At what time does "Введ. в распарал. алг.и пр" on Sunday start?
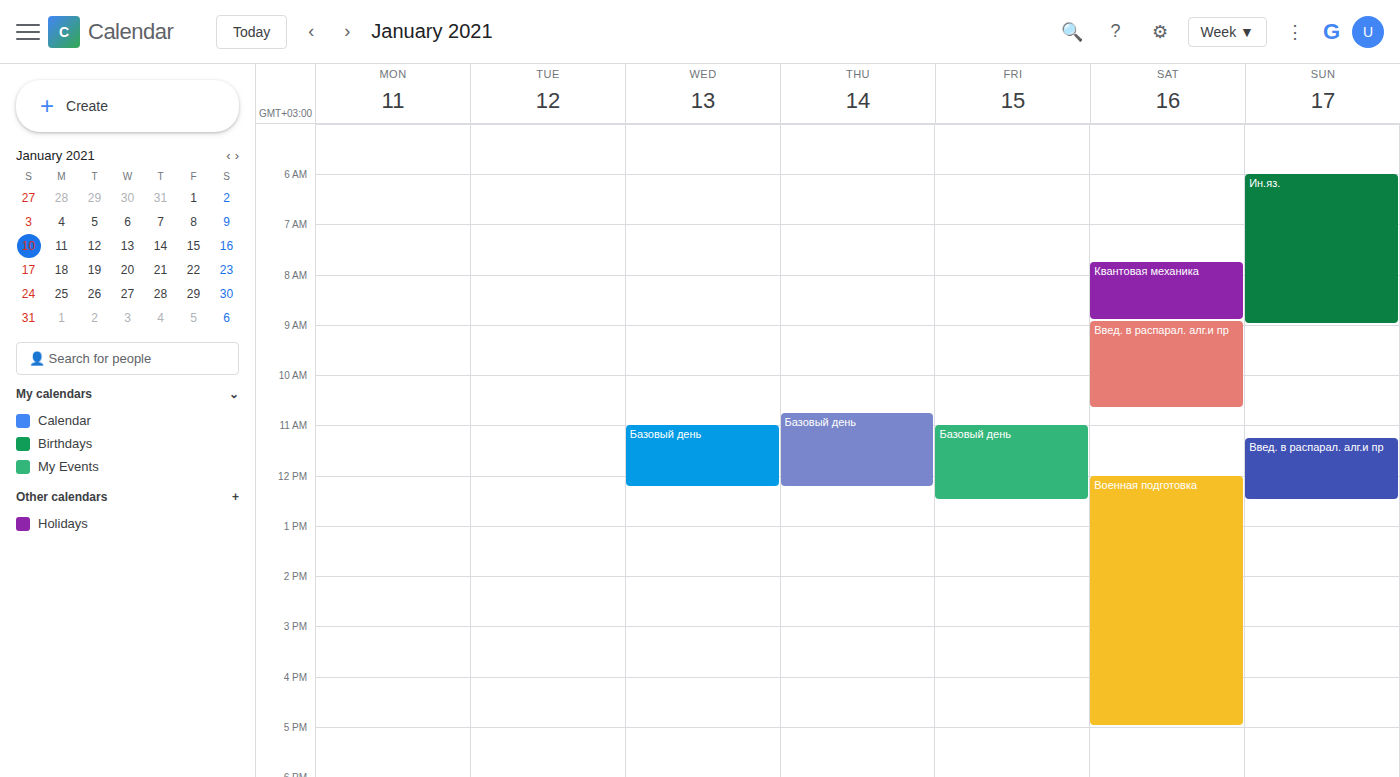
11:15 AM